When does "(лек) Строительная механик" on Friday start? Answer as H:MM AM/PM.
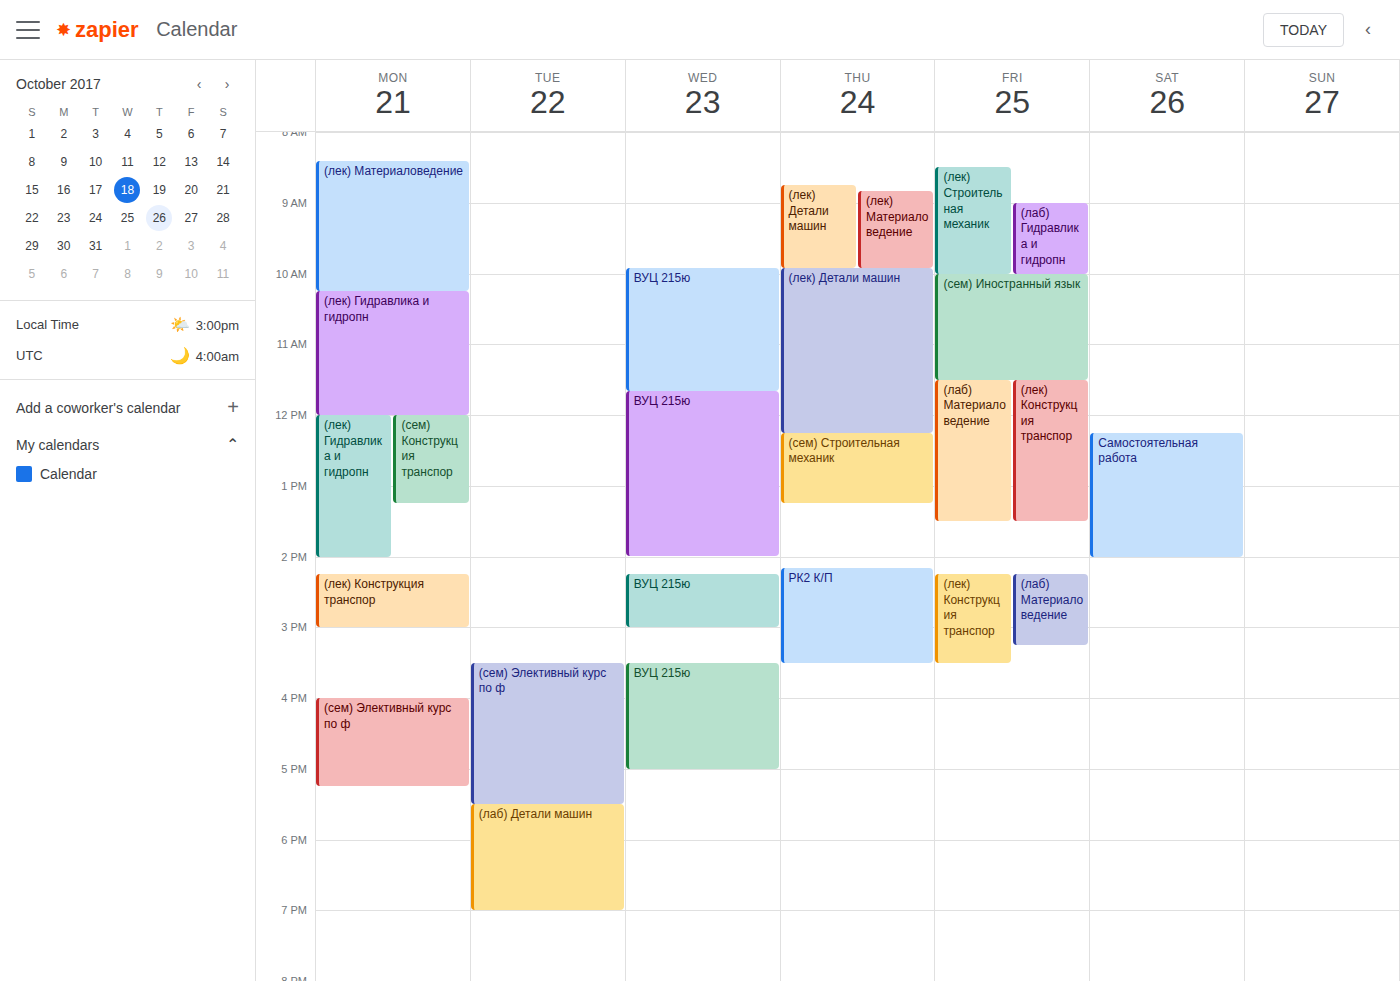
8:30 AM